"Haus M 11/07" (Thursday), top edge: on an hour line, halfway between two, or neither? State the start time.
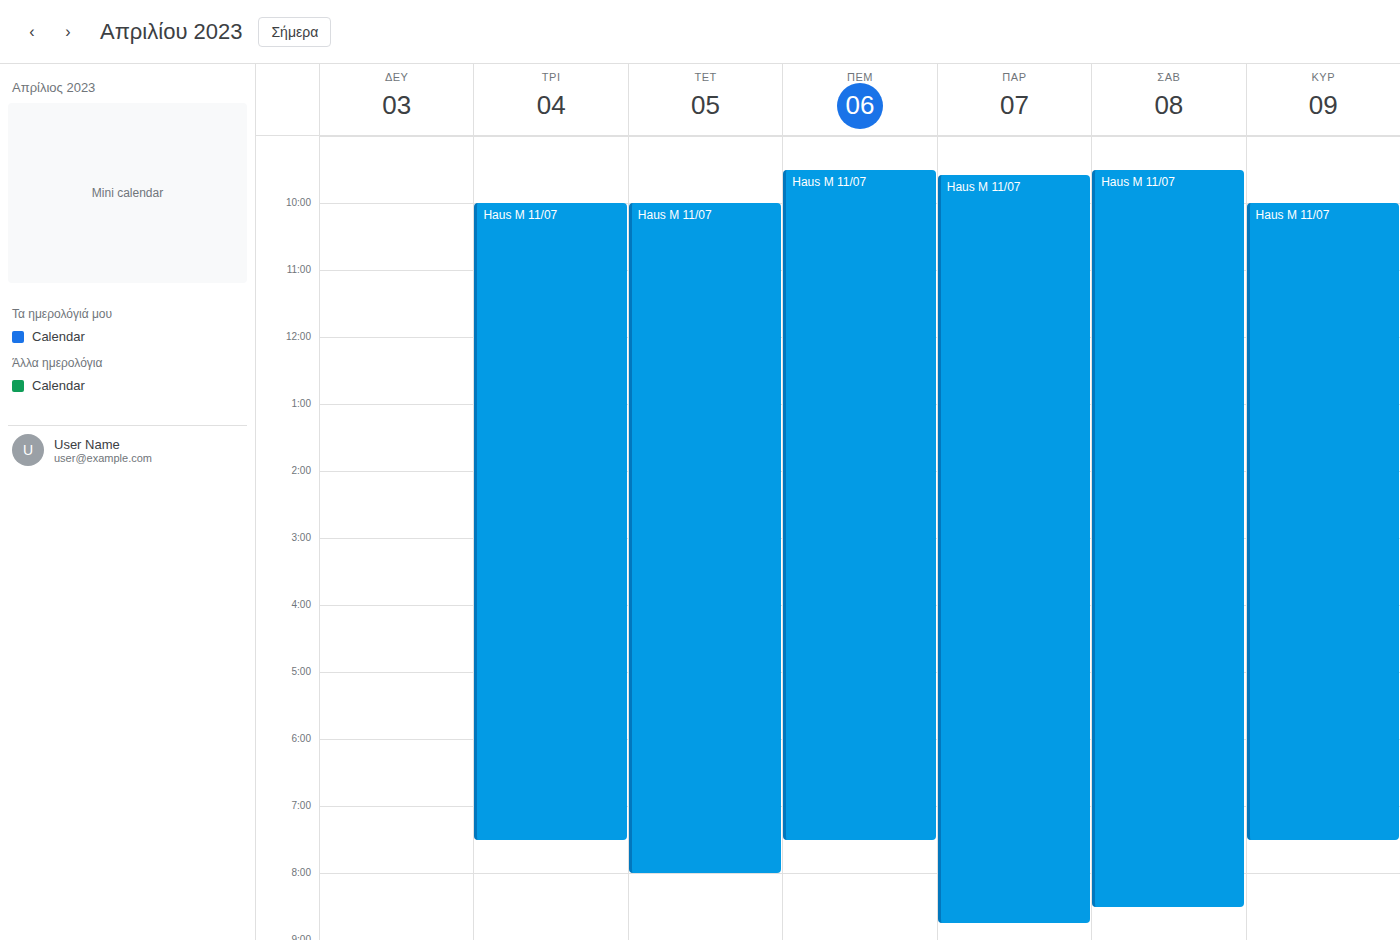
9:30 AM -- halfway between the 9 AM and 10 AM lines.